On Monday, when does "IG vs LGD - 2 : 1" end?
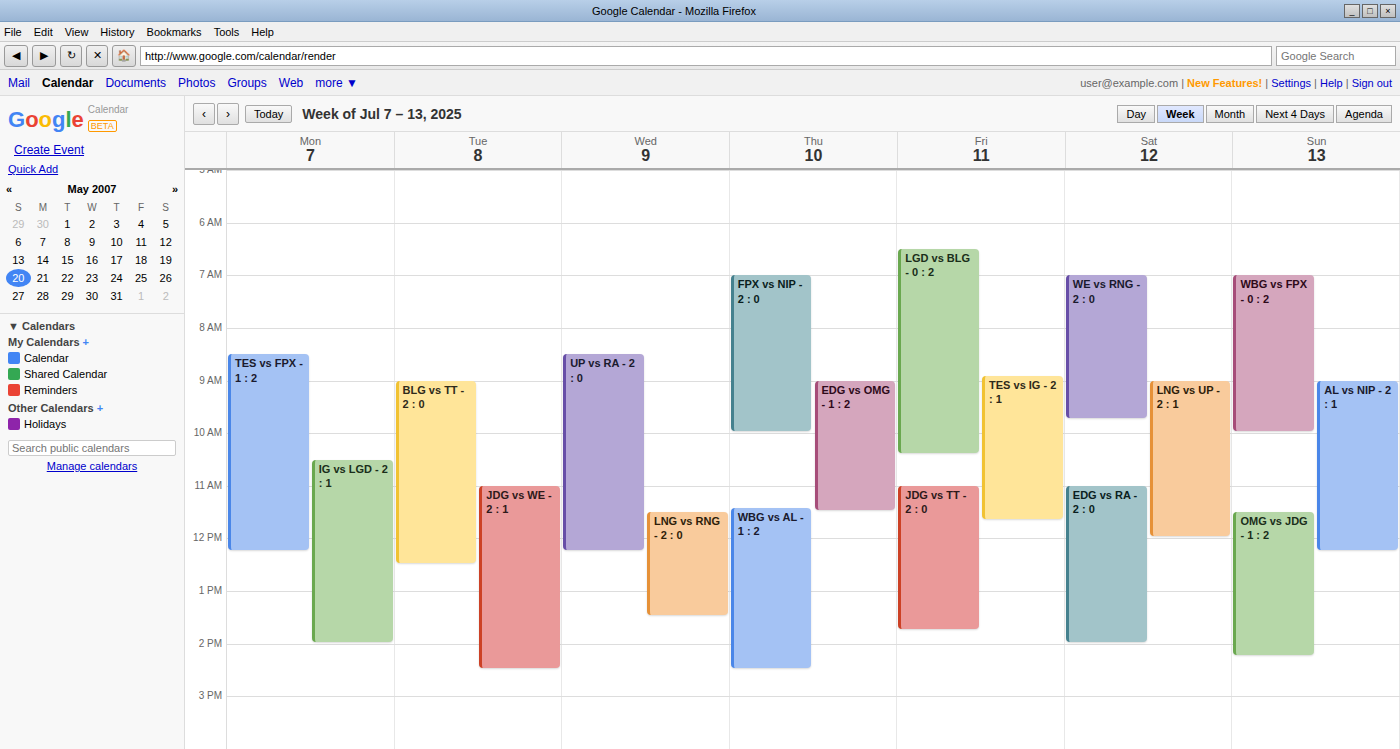
14:00